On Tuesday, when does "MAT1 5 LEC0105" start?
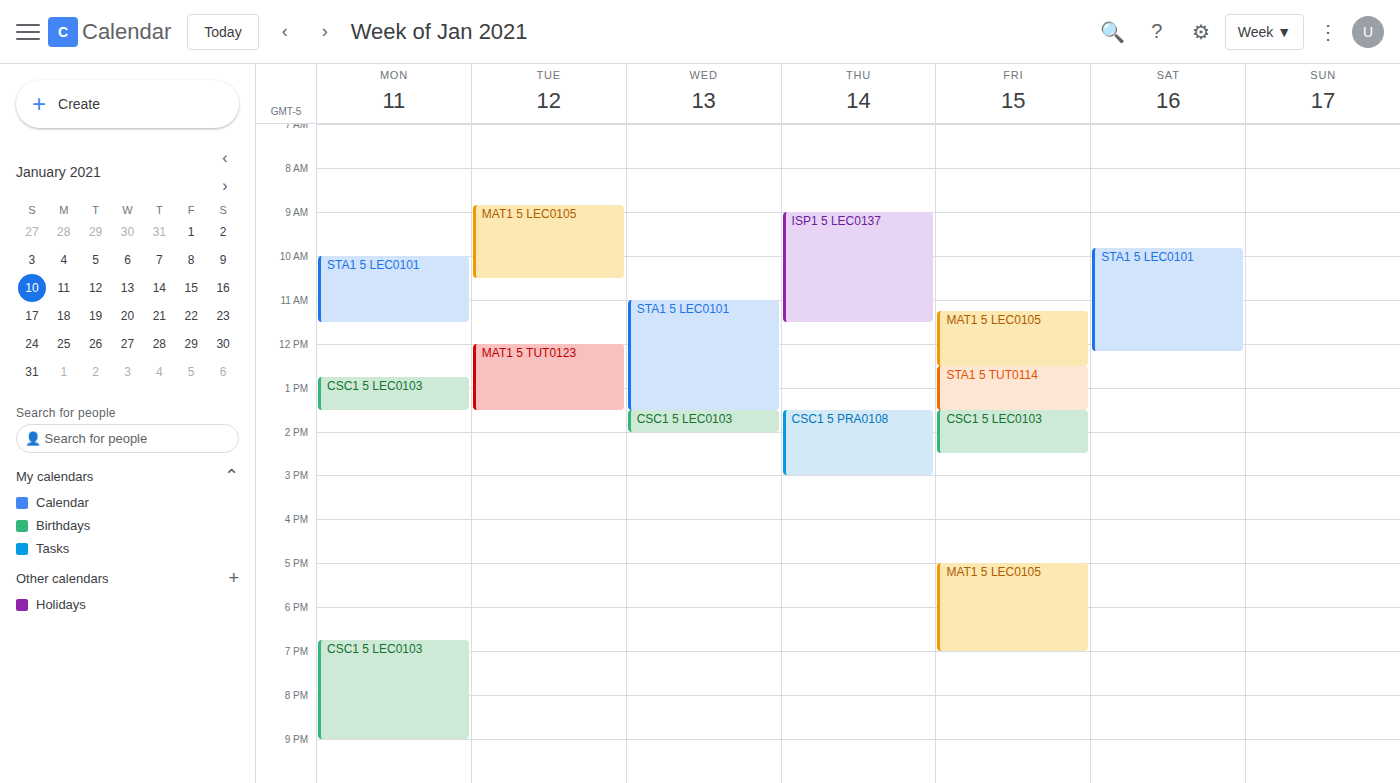
8:50 AM